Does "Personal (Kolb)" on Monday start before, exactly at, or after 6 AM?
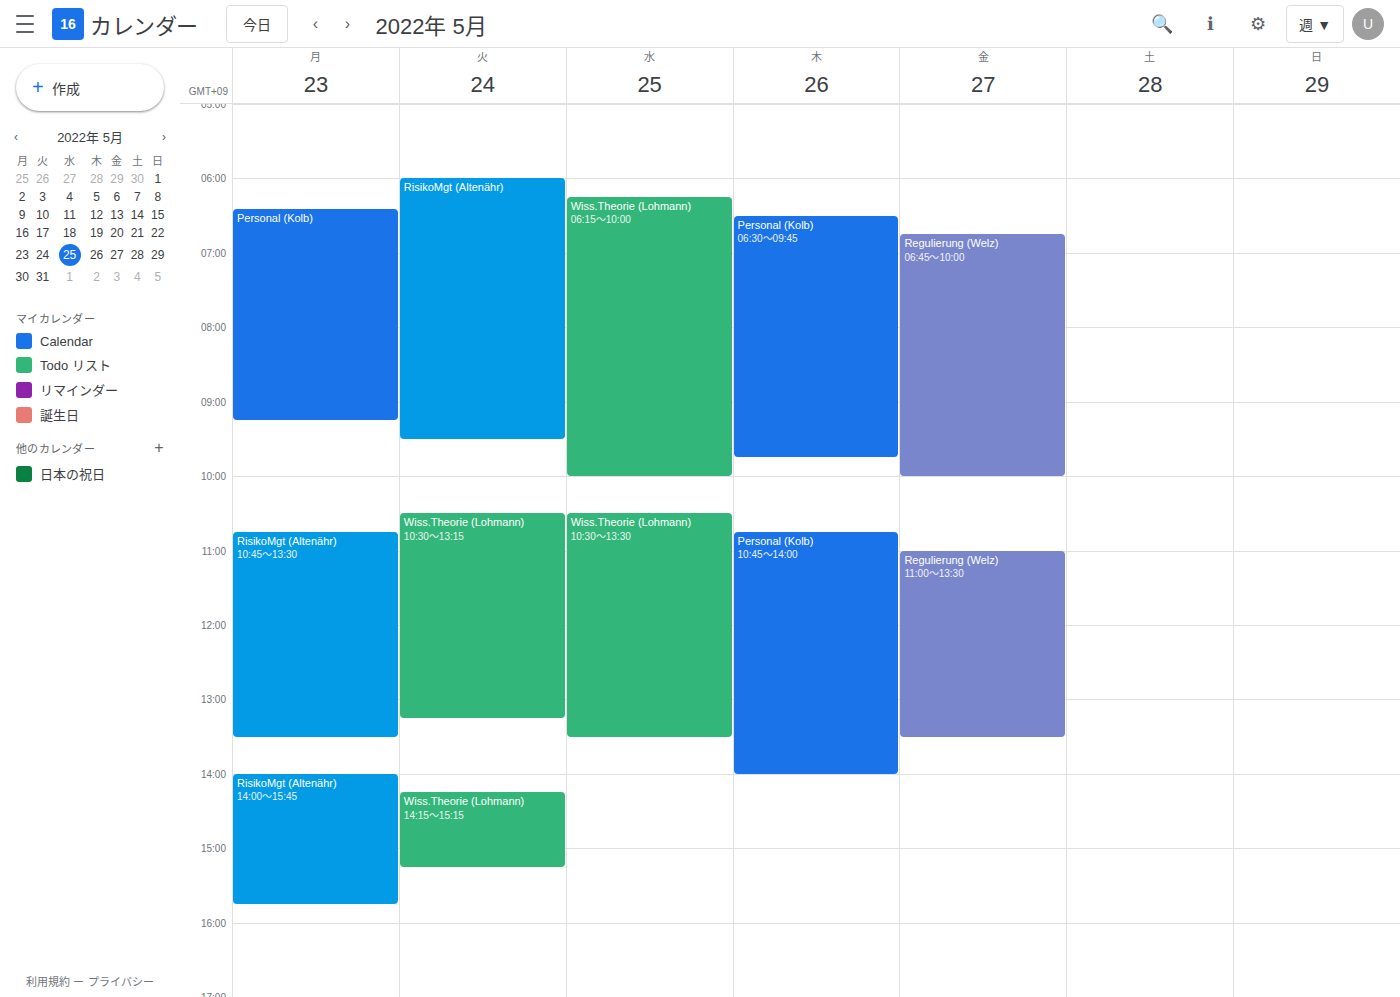
6:25 AM -- after 6 AM, 25 minutes below the 6 AM line.